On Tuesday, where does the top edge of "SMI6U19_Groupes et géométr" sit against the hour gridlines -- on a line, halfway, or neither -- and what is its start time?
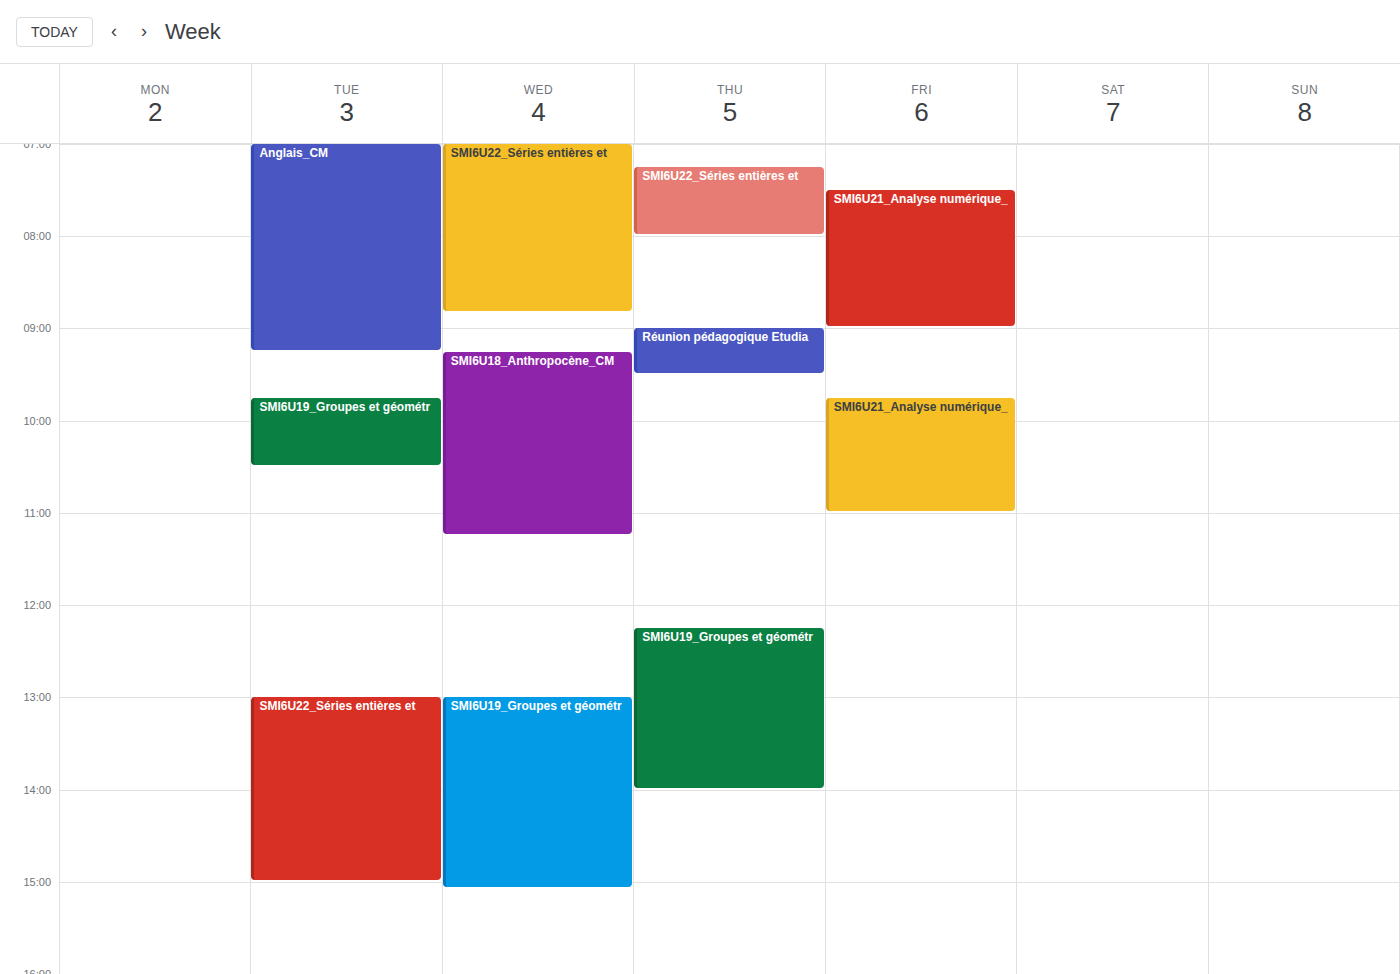
9:45 AM -- neither: three quarters of the way from the 9 AM line to the 10 AM line.